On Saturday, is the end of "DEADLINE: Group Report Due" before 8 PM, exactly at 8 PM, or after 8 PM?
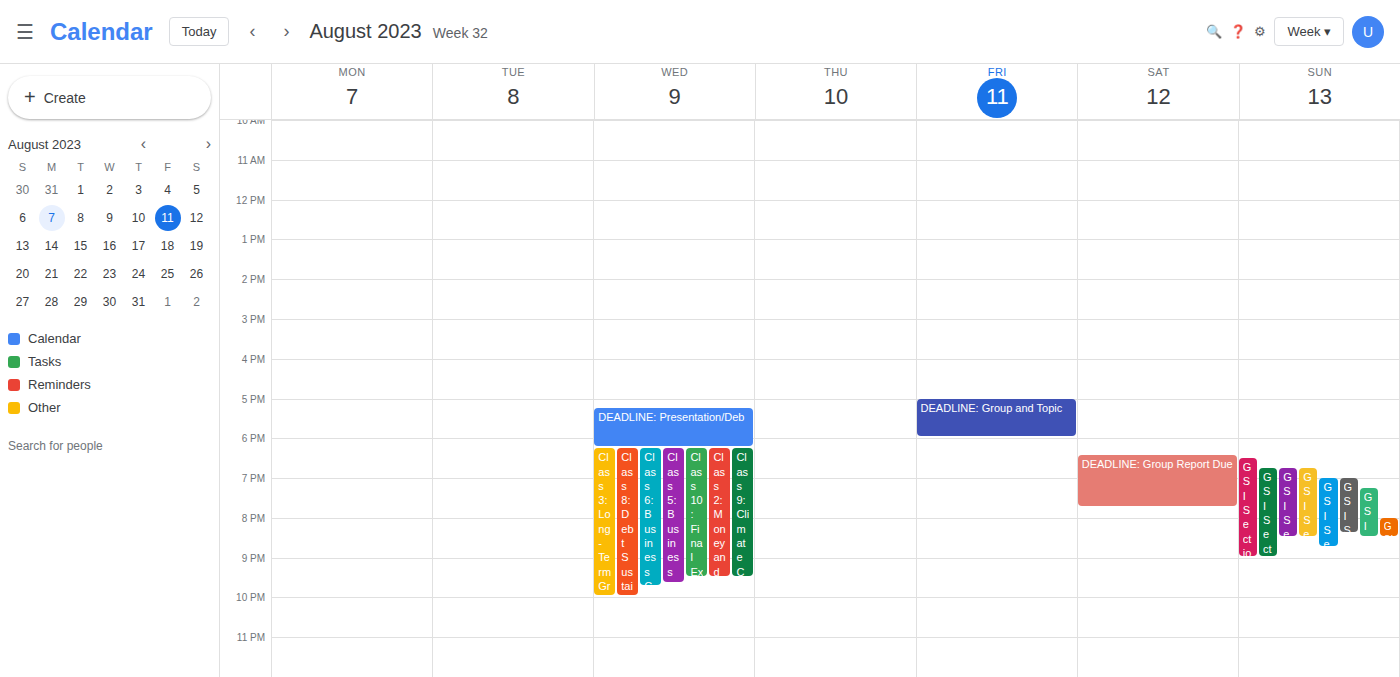
7:45 PM -- before 8 PM, 15 minutes above the 8 PM line.